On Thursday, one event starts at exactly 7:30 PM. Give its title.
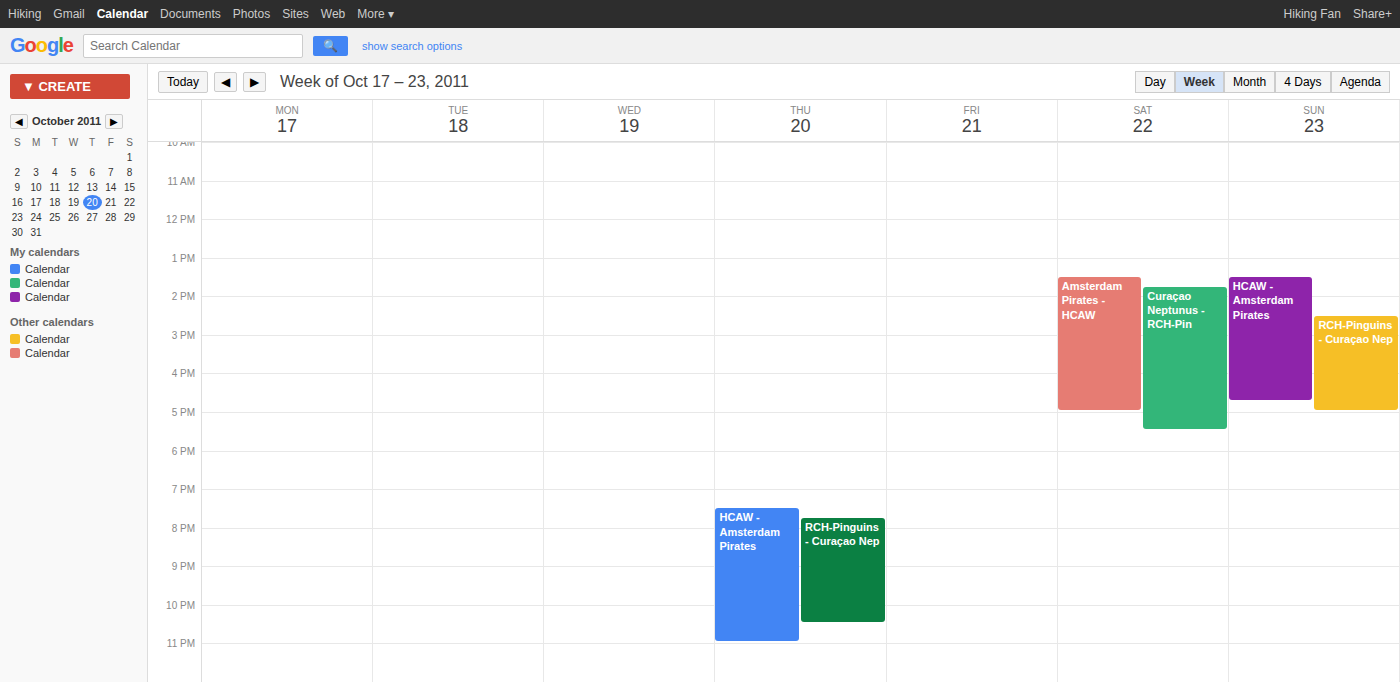
"HCAW - Amsterdam Pirates"